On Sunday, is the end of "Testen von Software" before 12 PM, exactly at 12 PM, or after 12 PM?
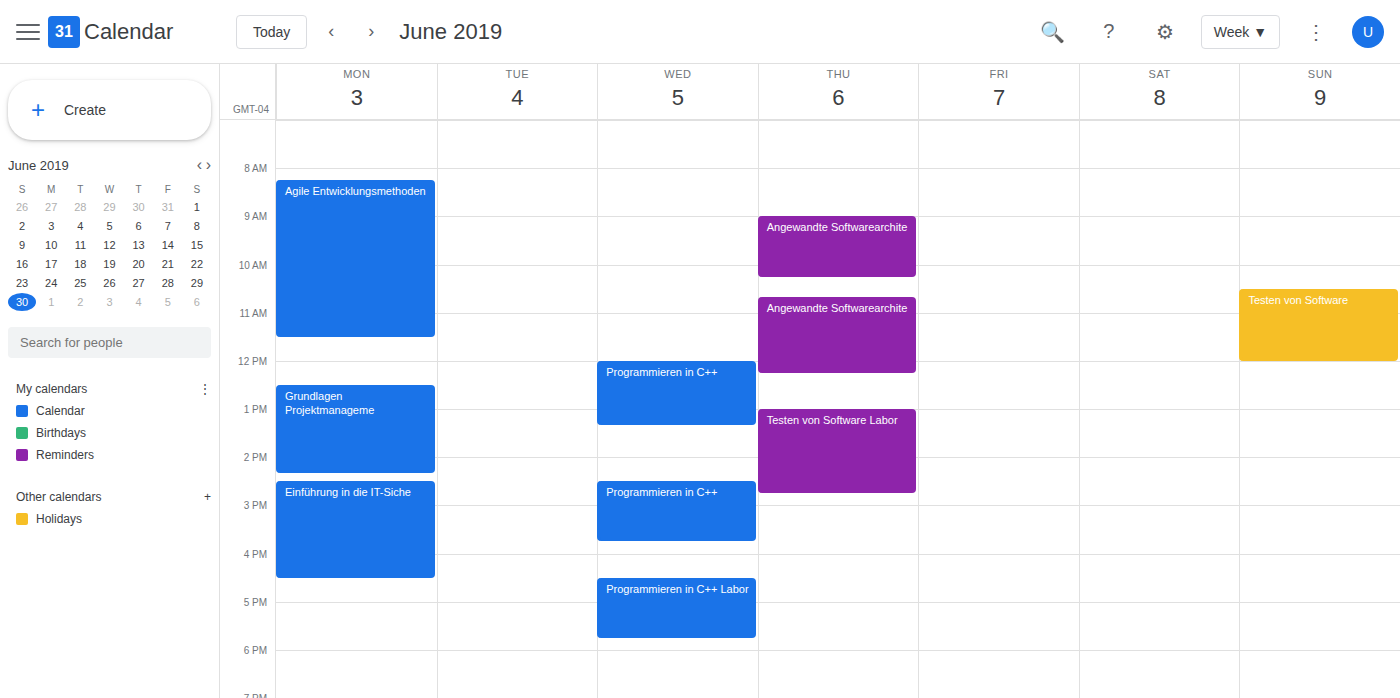
12:00 PM -- exactly at 12 PM, on the 12 PM line.